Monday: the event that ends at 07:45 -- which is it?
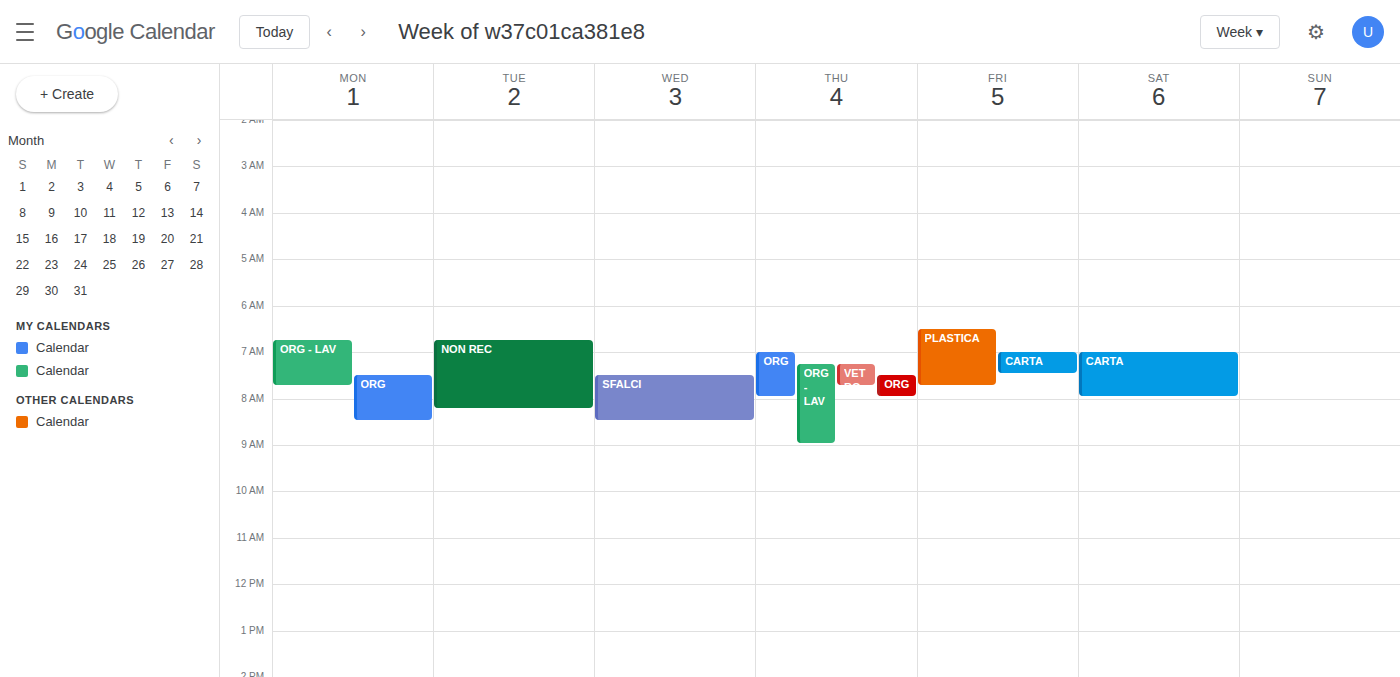
"ORG - LAV"